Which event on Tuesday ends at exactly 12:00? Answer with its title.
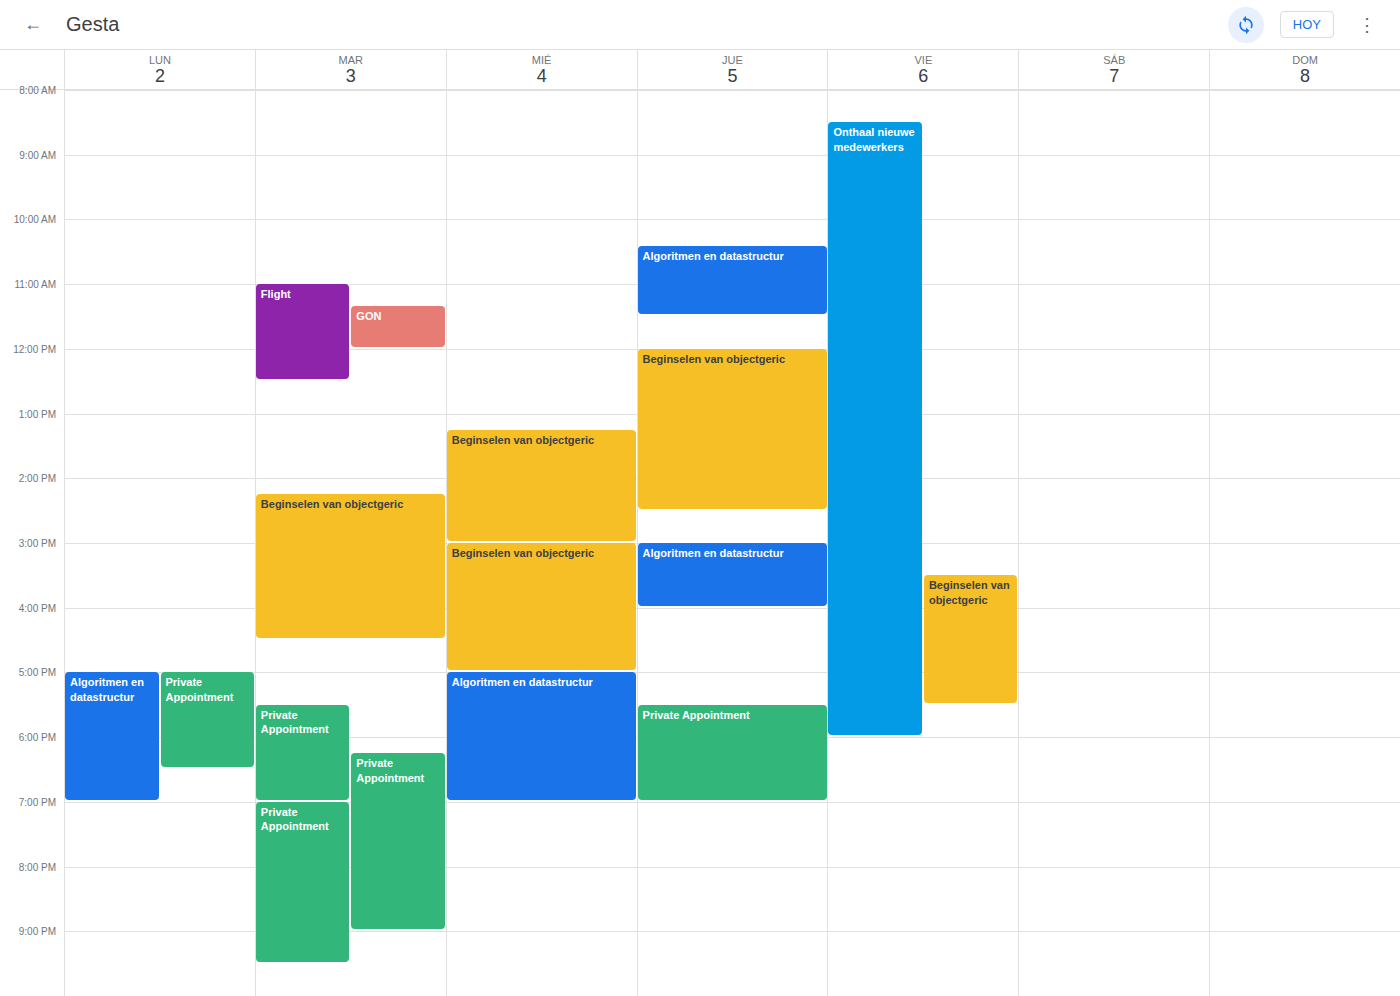
"GON"